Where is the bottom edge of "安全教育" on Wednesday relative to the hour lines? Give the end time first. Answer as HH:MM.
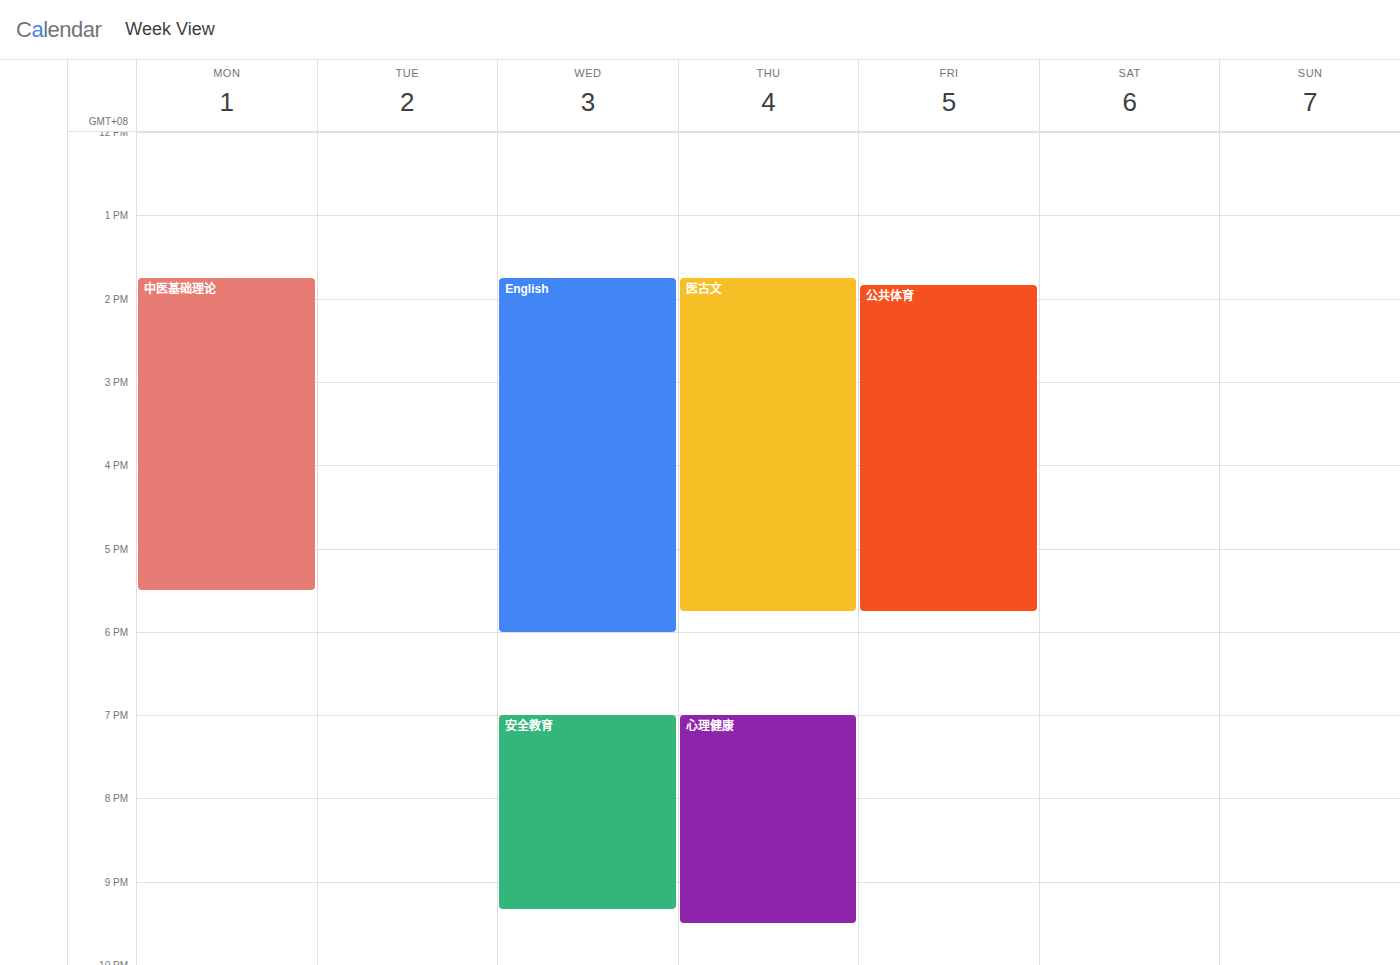
21:20 -- neither: 20 minutes below the 21:00 line and 40 minutes above the 22:00 line.